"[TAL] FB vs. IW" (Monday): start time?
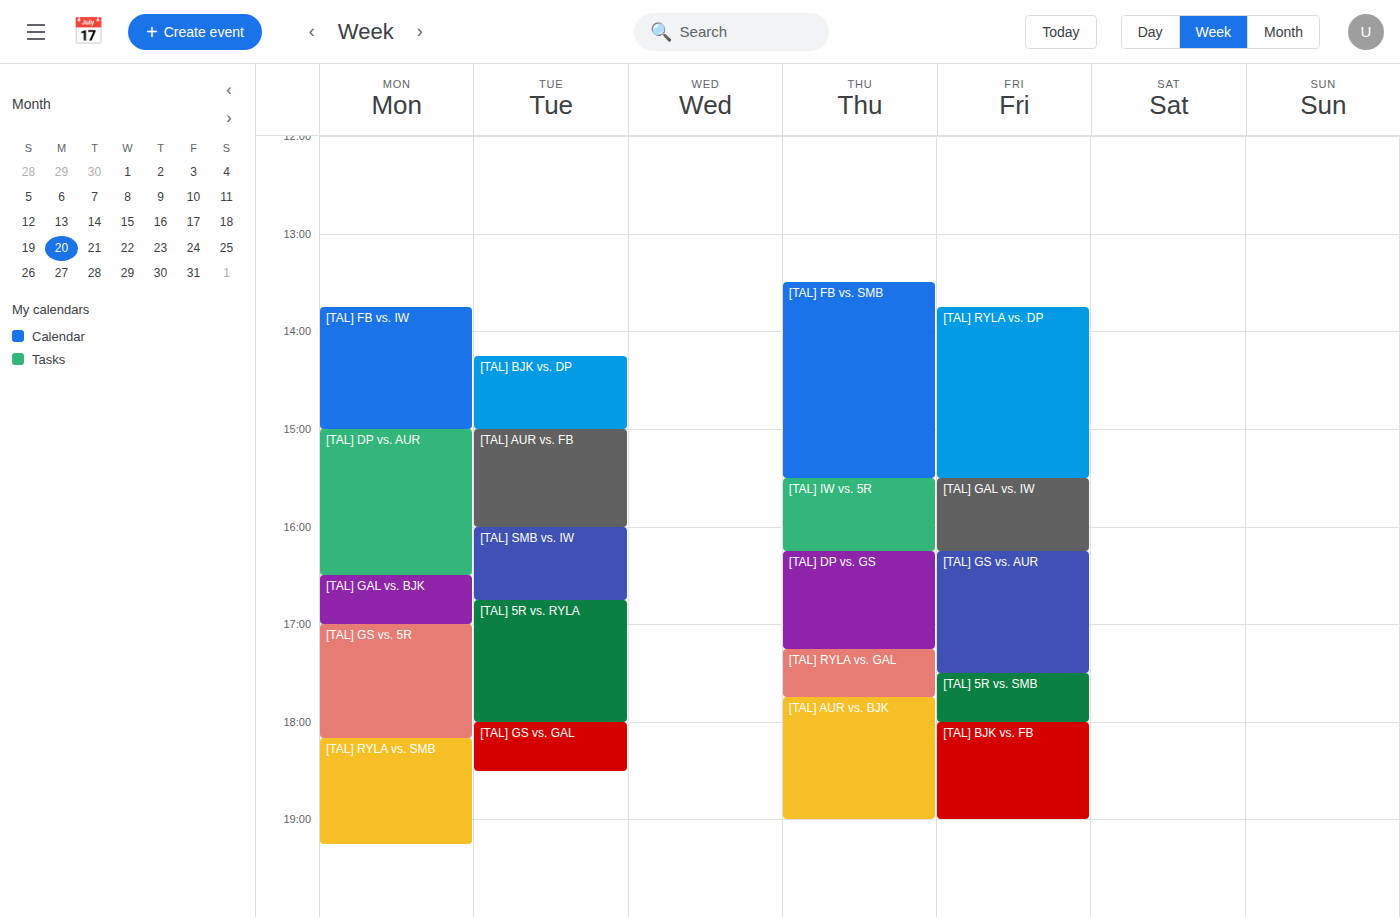
1:45 PM